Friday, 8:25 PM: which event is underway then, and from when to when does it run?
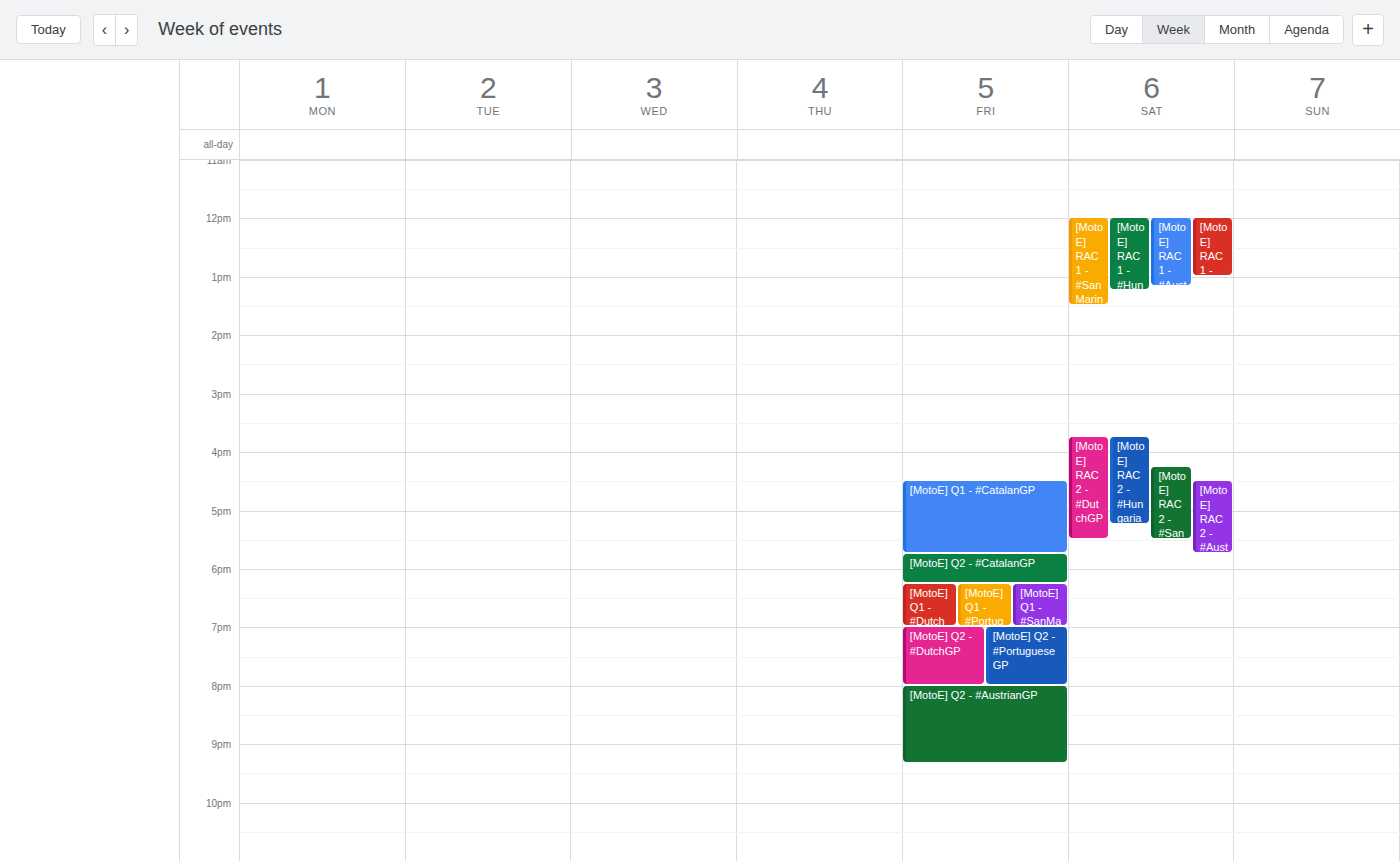
"[MotoE] Q2 - #AustrianGP", 8:00 PM to 9:20 PM